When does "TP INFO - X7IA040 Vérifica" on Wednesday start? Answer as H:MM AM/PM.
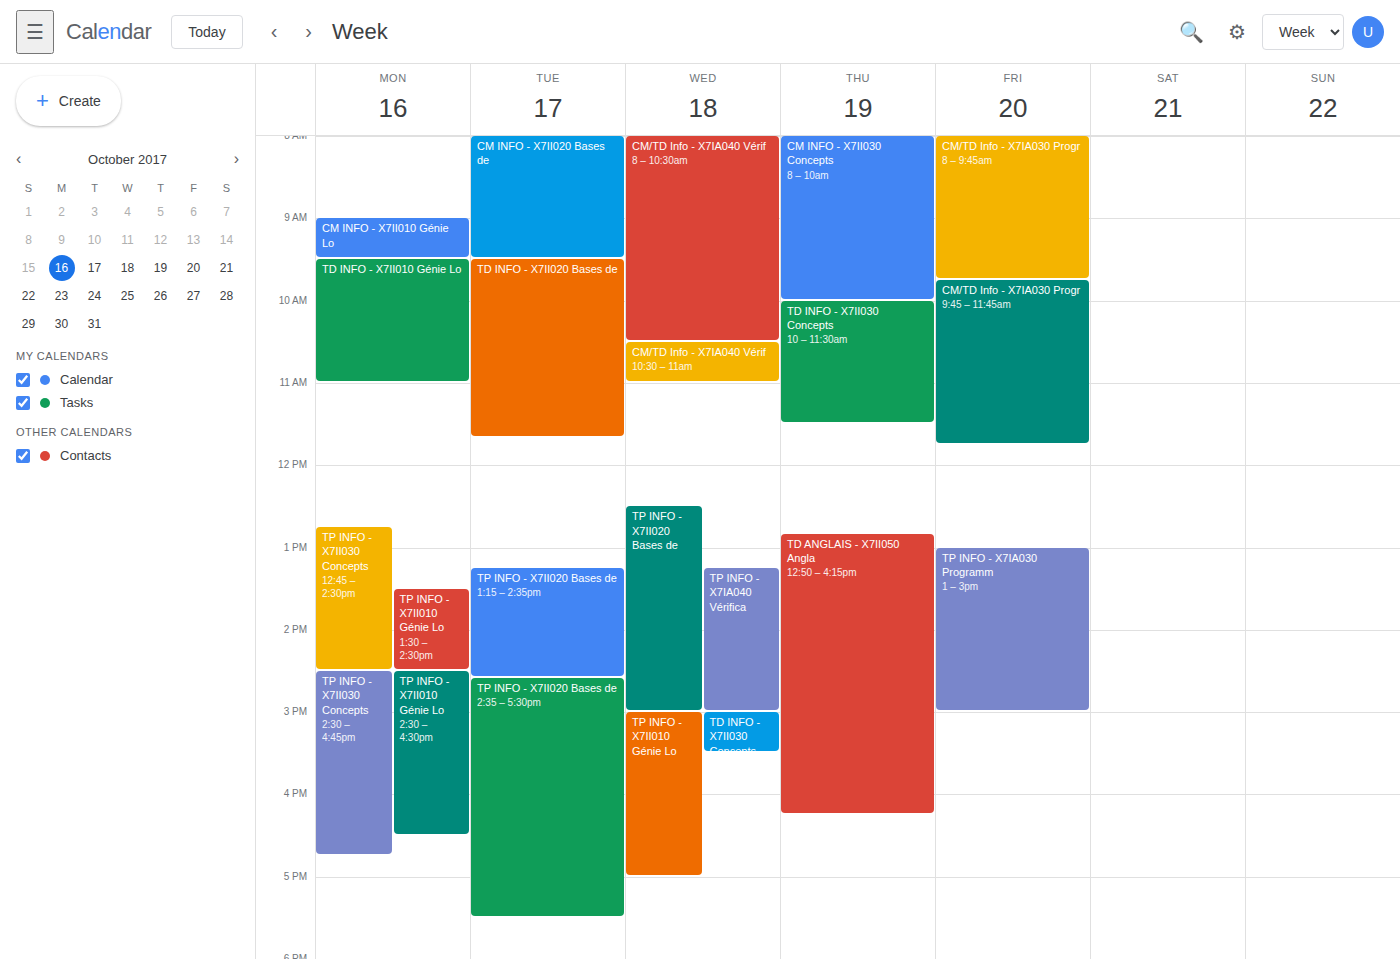
1:15 PM